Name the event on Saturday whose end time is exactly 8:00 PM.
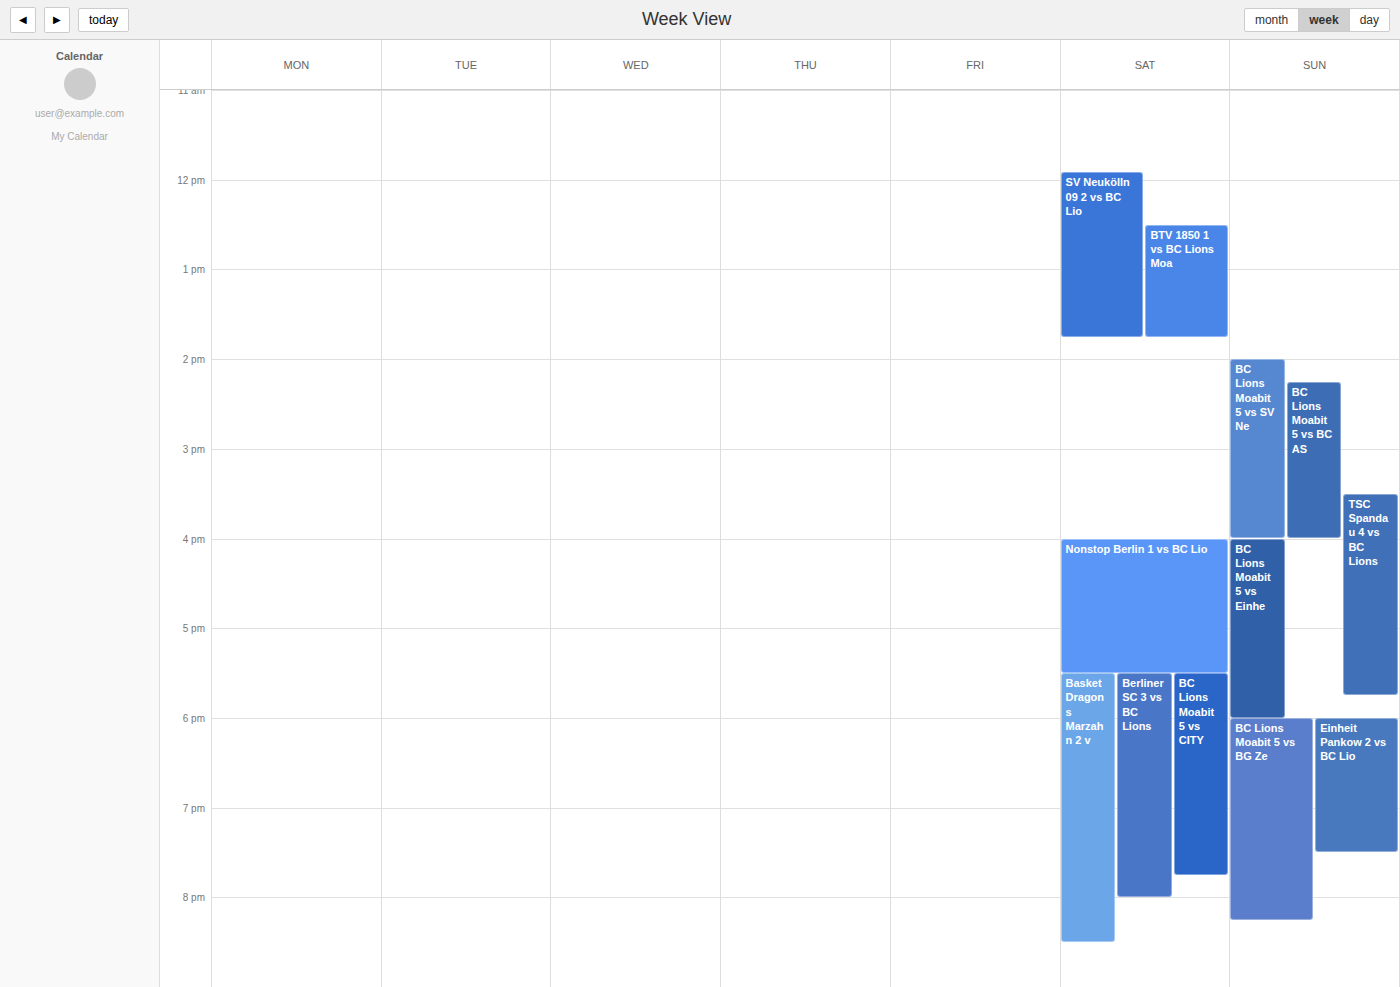
"Berliner SC 3 vs BC Lions"